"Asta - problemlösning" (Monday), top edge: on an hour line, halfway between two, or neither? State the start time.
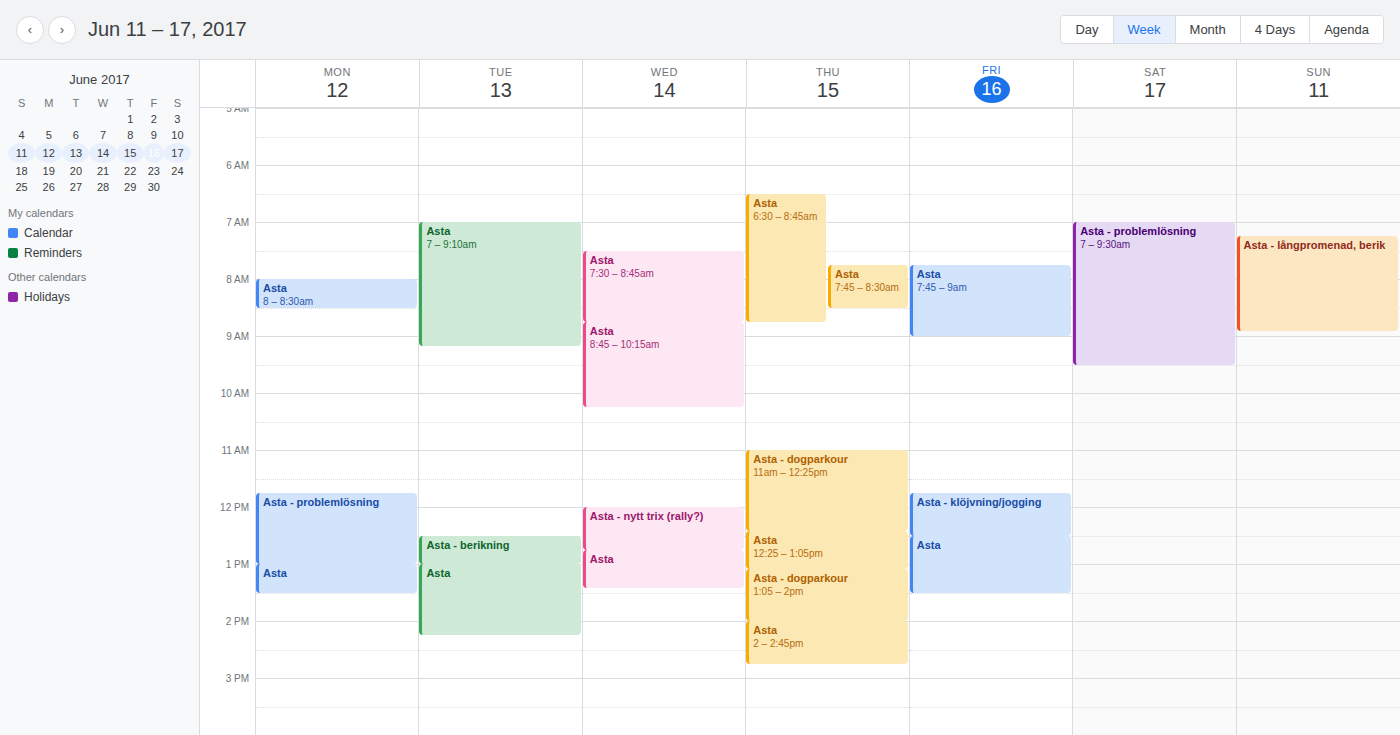
11:45 AM -- neither: three quarters of the way from the 11 AM line to the 12 PM line.